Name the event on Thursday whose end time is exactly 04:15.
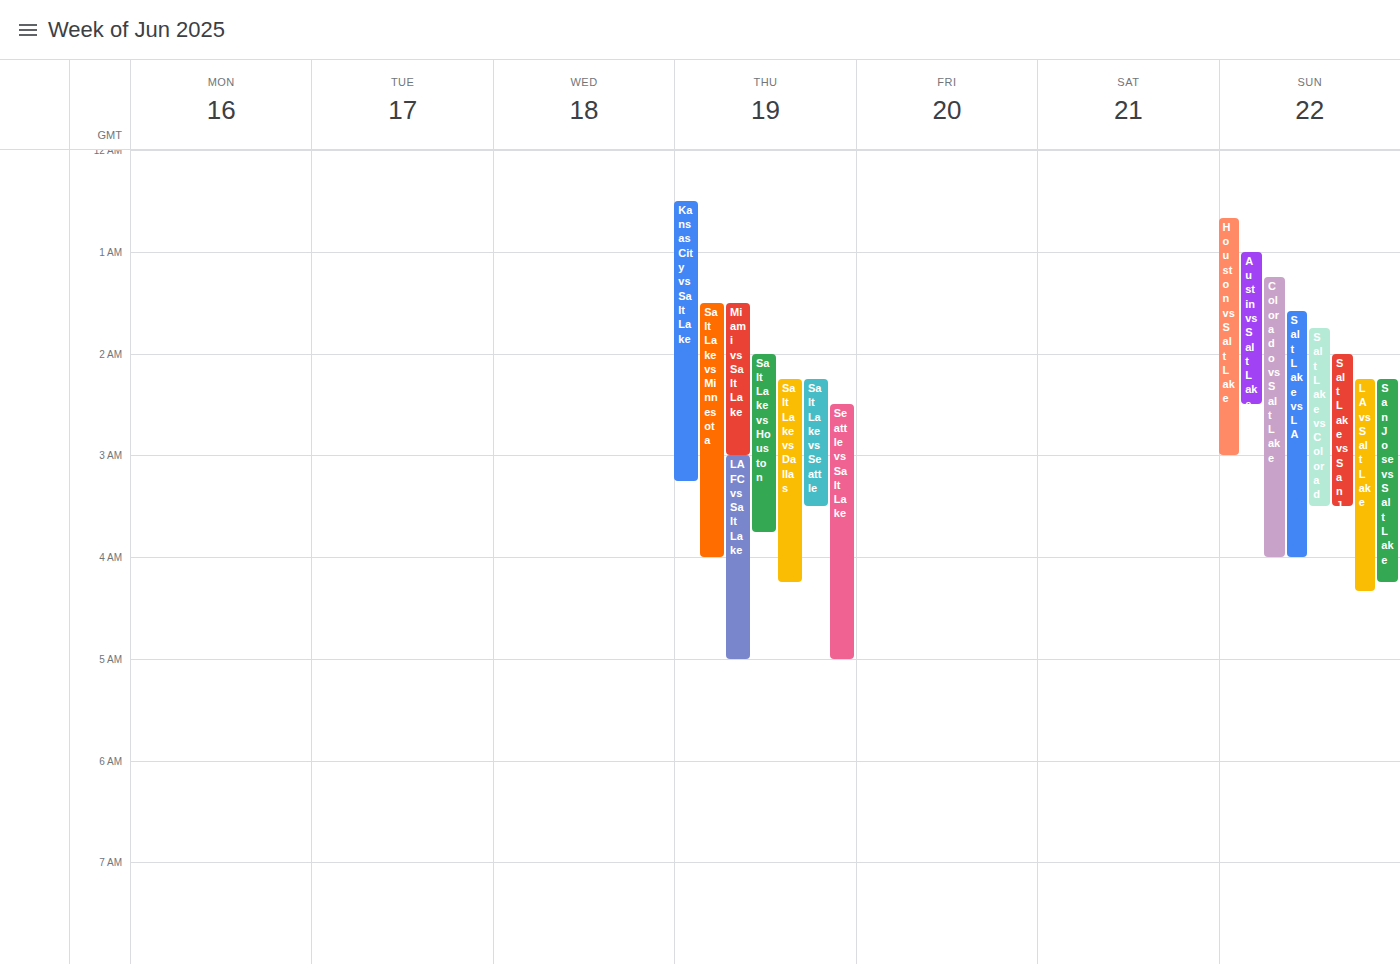
"Salt Lake vs Dallas"